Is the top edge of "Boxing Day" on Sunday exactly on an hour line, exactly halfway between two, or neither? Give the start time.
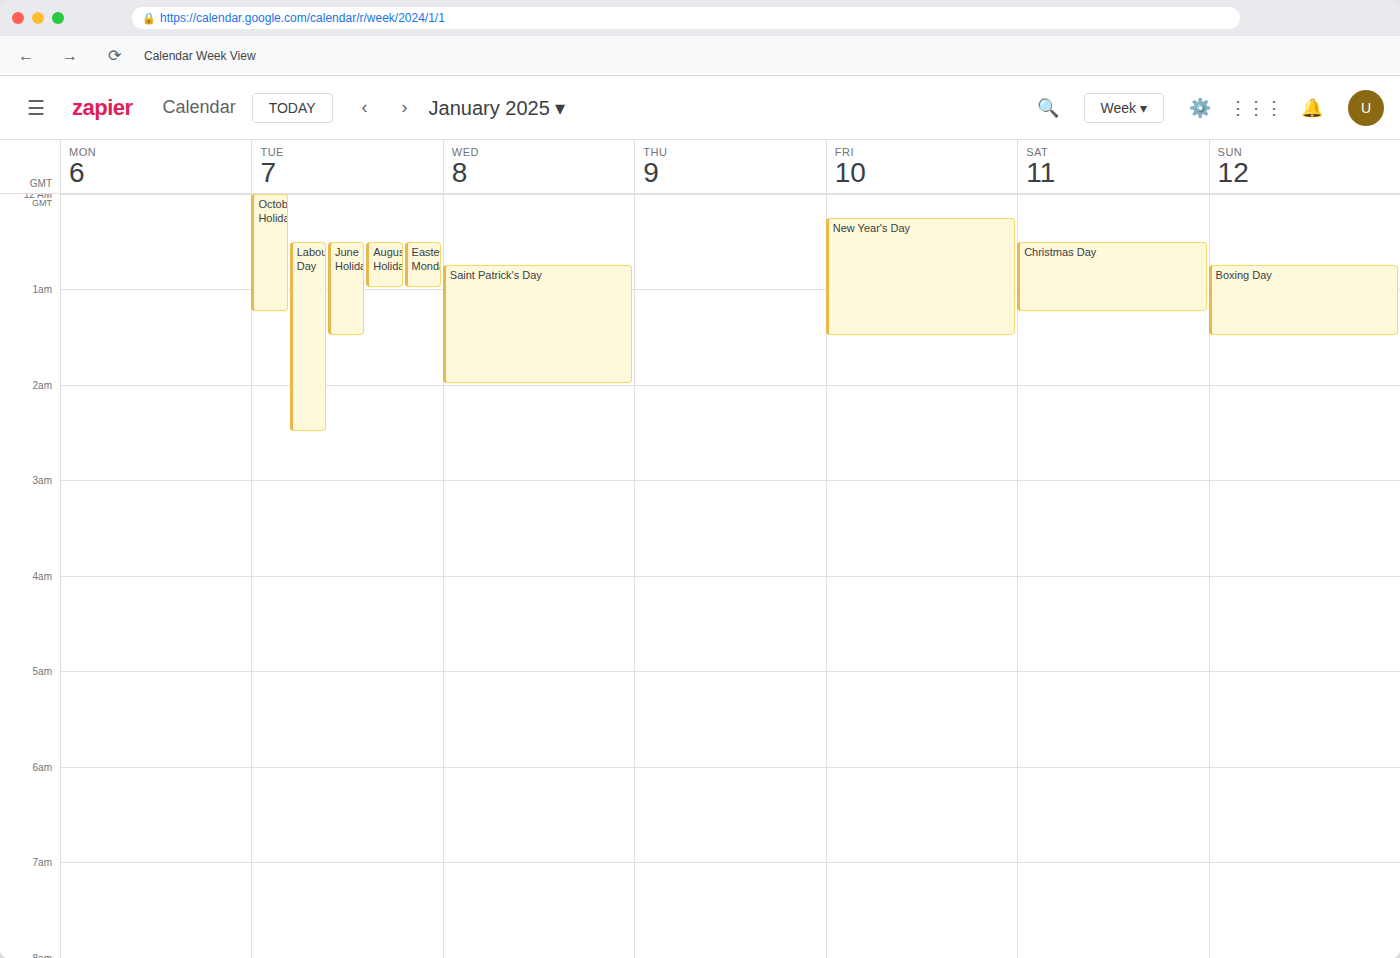
12:45 AM -- neither: three quarters of the way from the 12 AM line to the 1 AM line.